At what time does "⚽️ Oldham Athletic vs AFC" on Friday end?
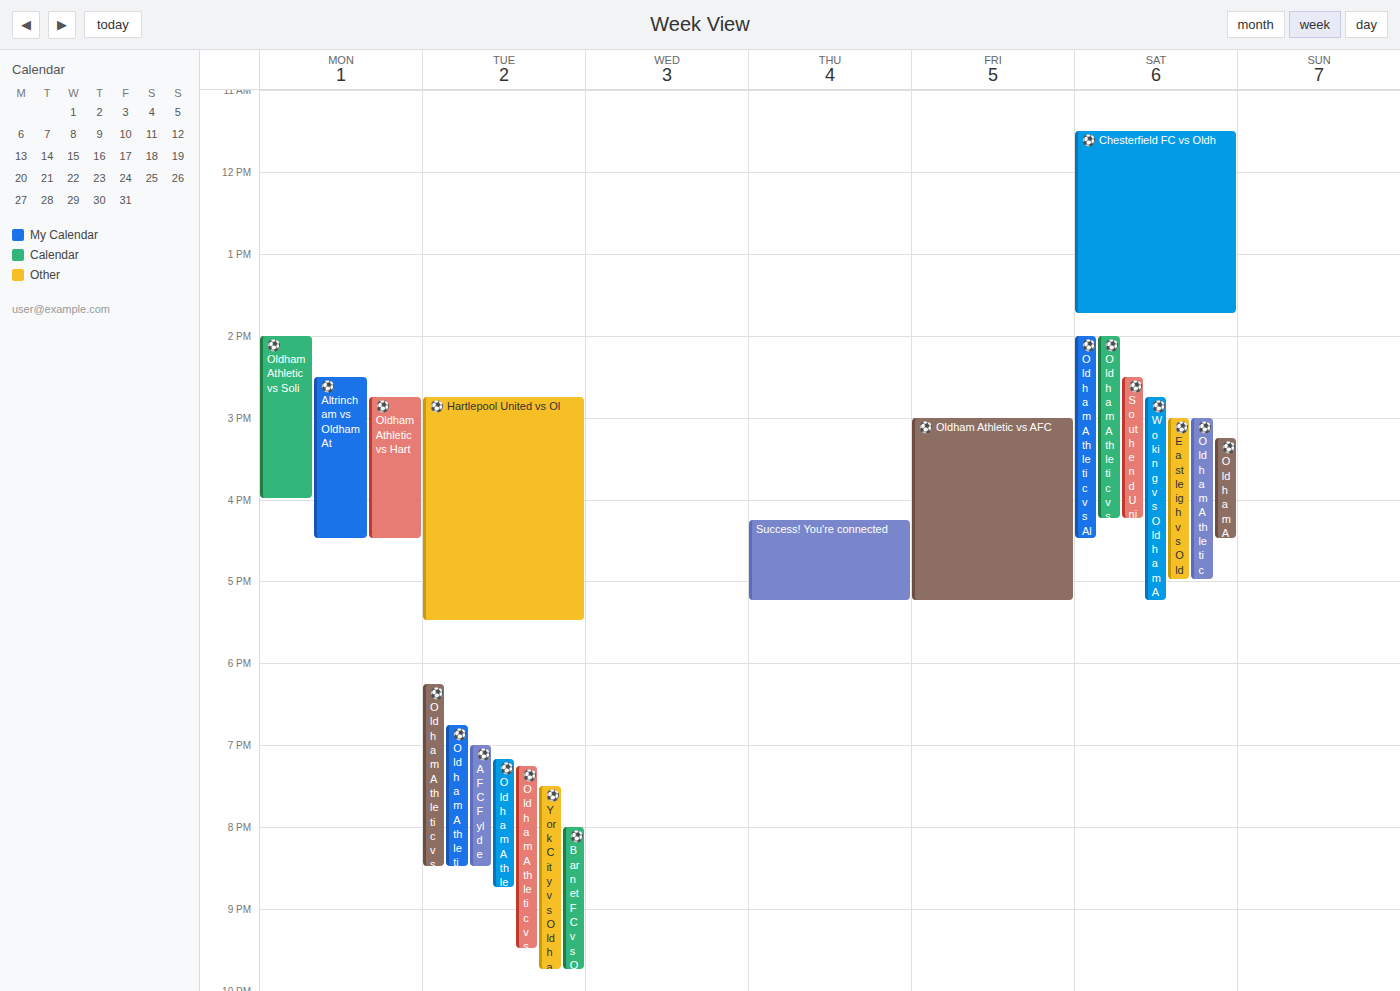
5:15 PM